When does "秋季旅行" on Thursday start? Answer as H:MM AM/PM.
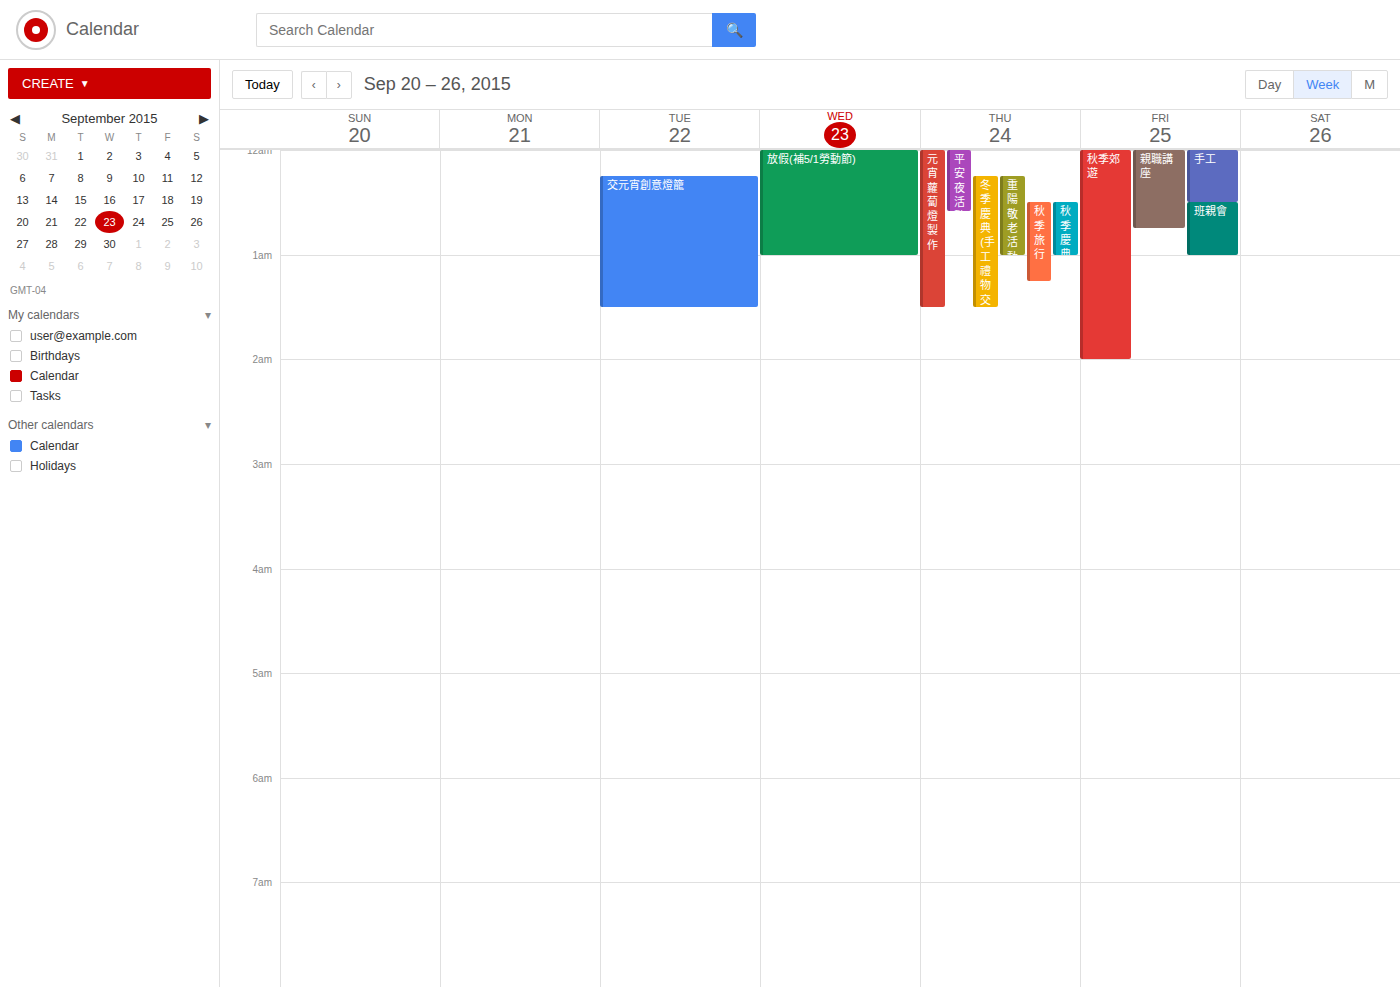
12:30 AM